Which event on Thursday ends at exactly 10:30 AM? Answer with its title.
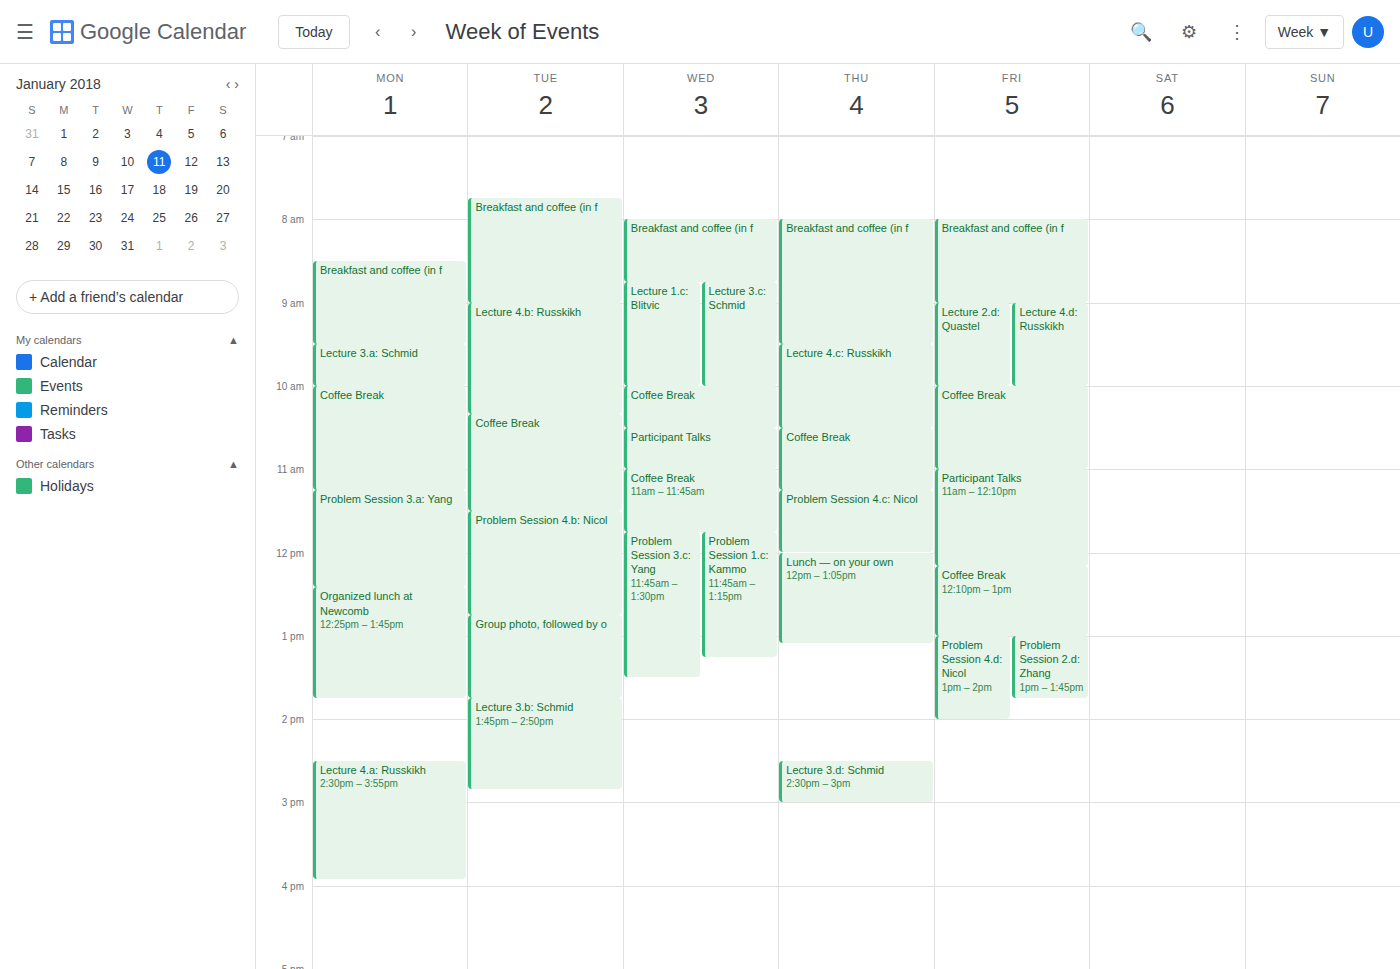
"Lecture 4.c: Russkikh"